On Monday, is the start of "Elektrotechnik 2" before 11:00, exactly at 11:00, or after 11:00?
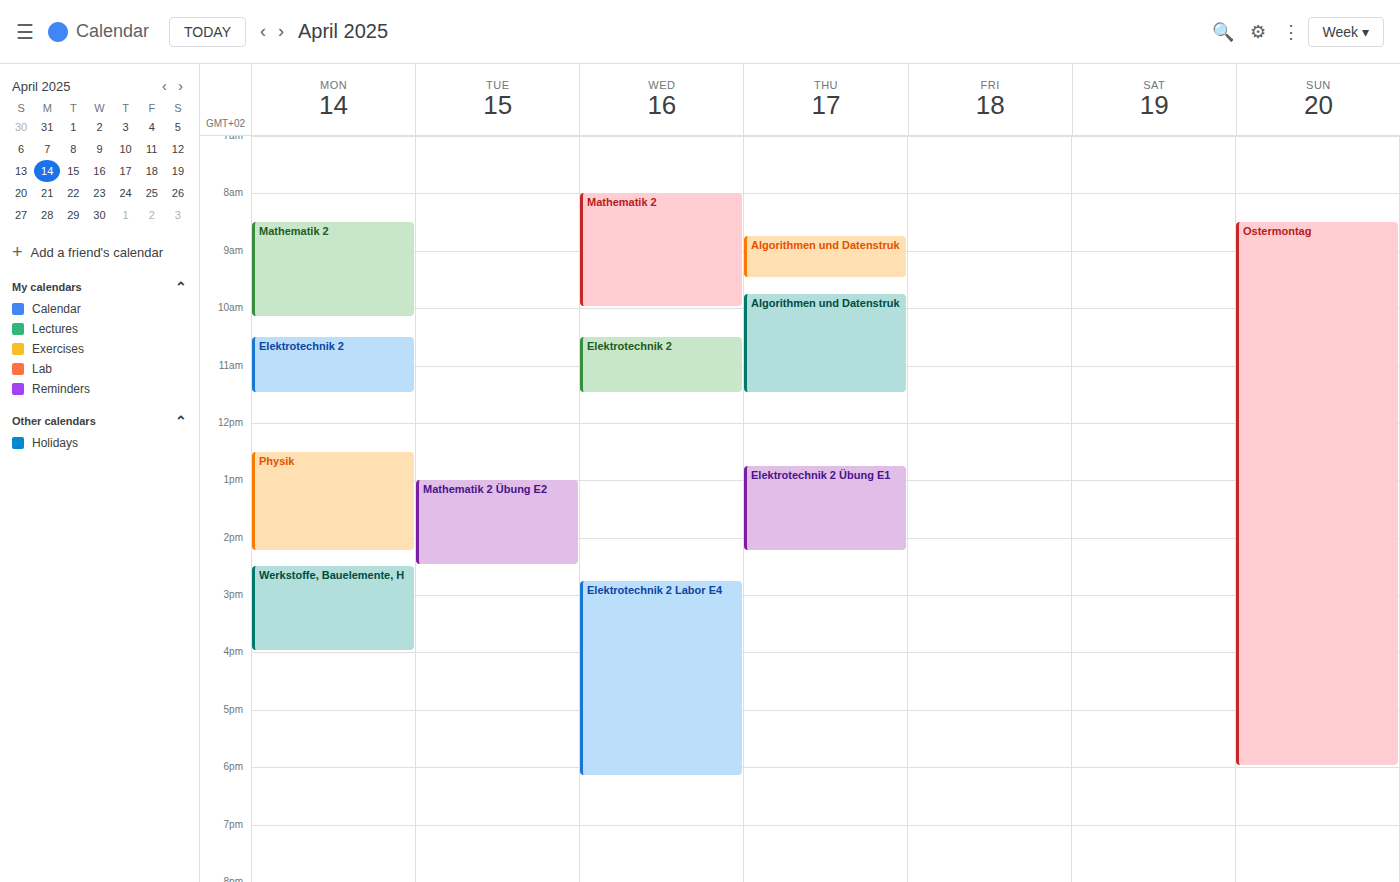
10:30 -- before 11:00, 30 minutes above the 11:00 line.